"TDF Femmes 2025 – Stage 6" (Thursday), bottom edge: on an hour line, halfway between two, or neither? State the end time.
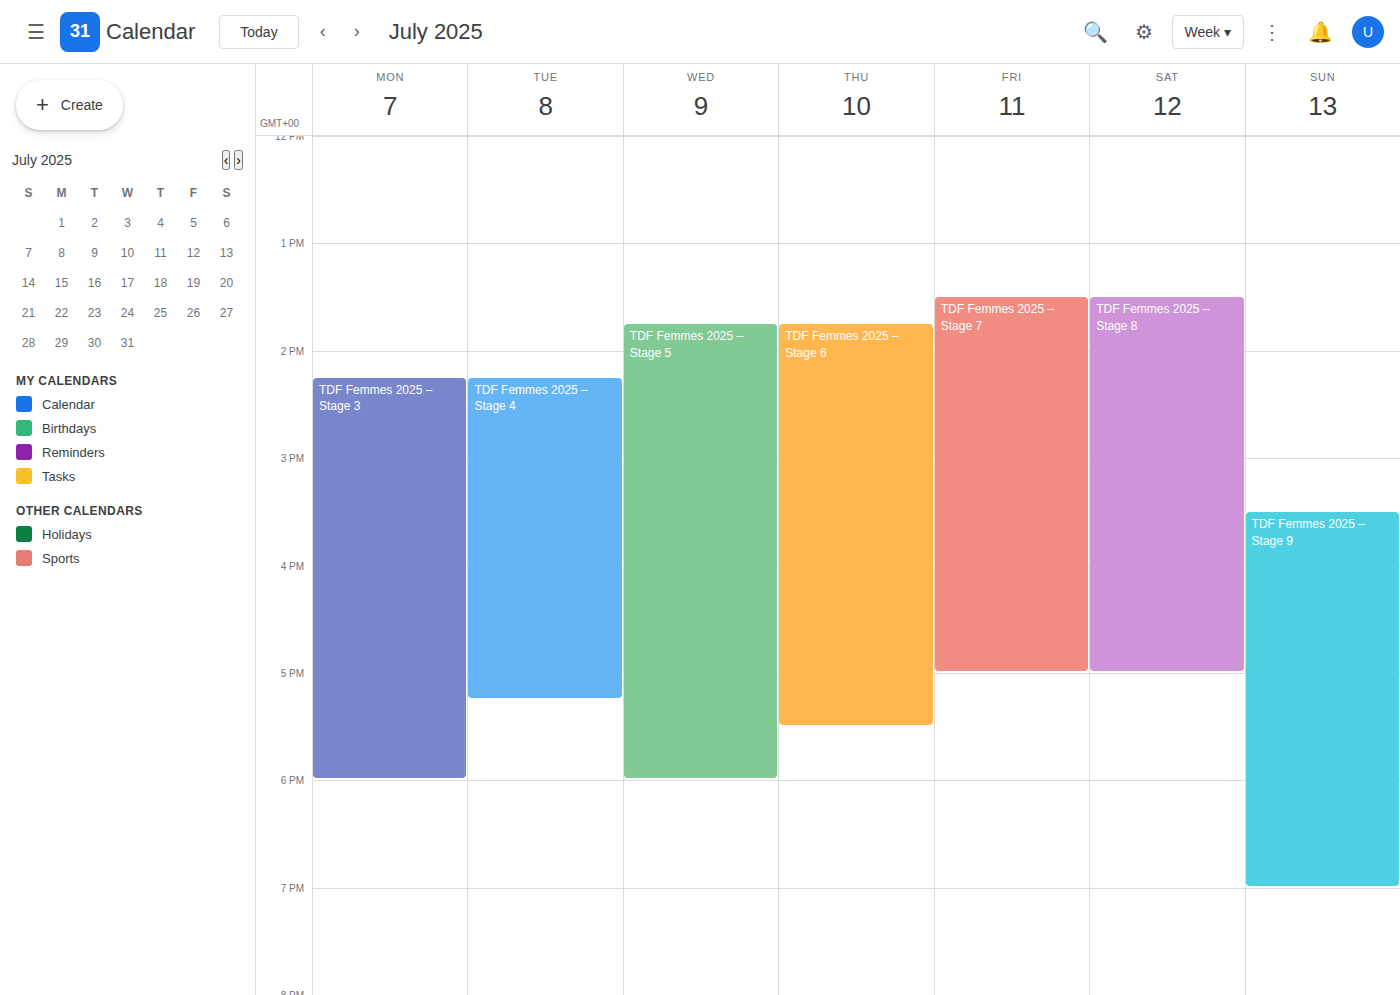
5:30 PM -- halfway between the 5 PM and 6 PM lines.